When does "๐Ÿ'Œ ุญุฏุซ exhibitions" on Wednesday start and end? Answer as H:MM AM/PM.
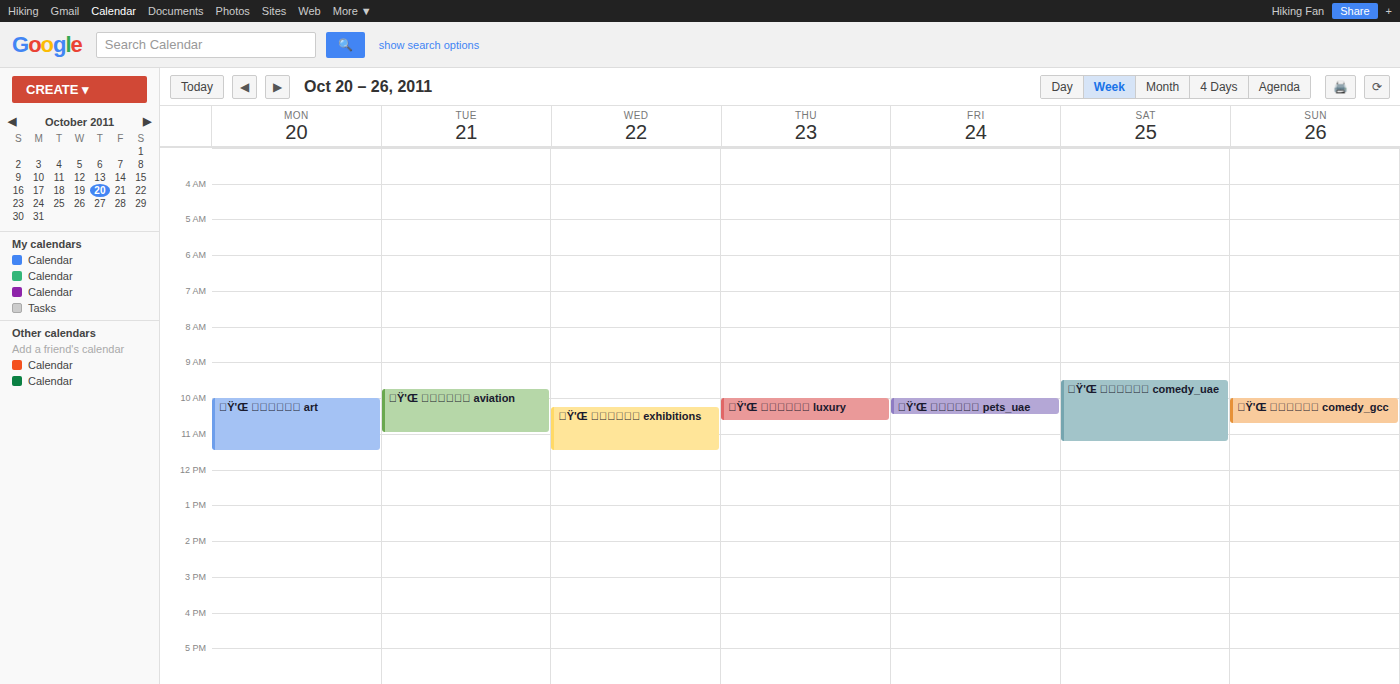
10:15 AM to 11:30 AM